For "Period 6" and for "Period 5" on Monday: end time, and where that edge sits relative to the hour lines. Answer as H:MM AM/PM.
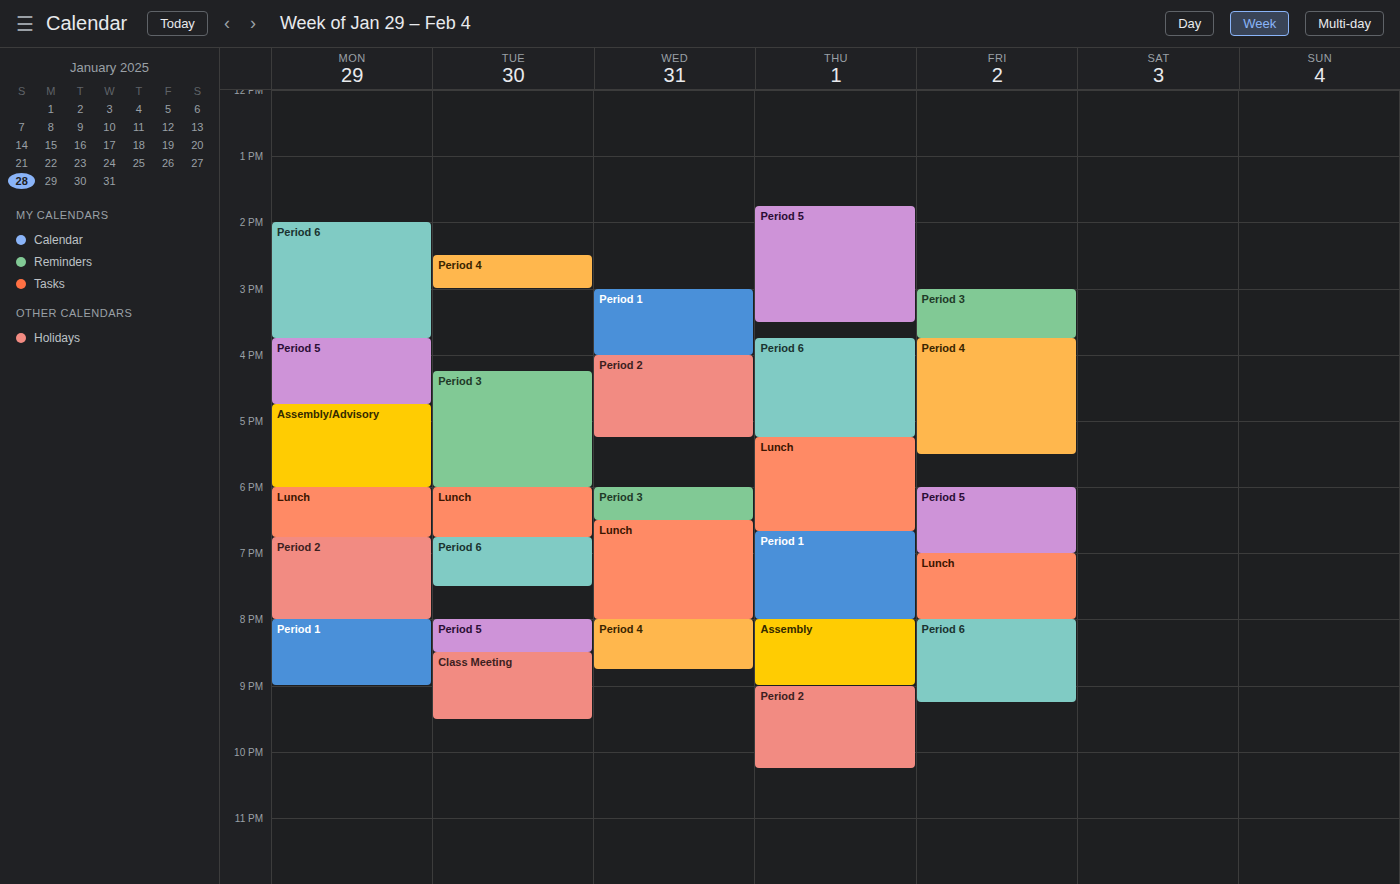
"Period 6": 3:45 PM, neither: three quarters of the way from the 3 PM line to the 4 PM line. "Period 5": 4:45 PM, neither: three quarters of the way from the 4 PM line to the 5 PM line.